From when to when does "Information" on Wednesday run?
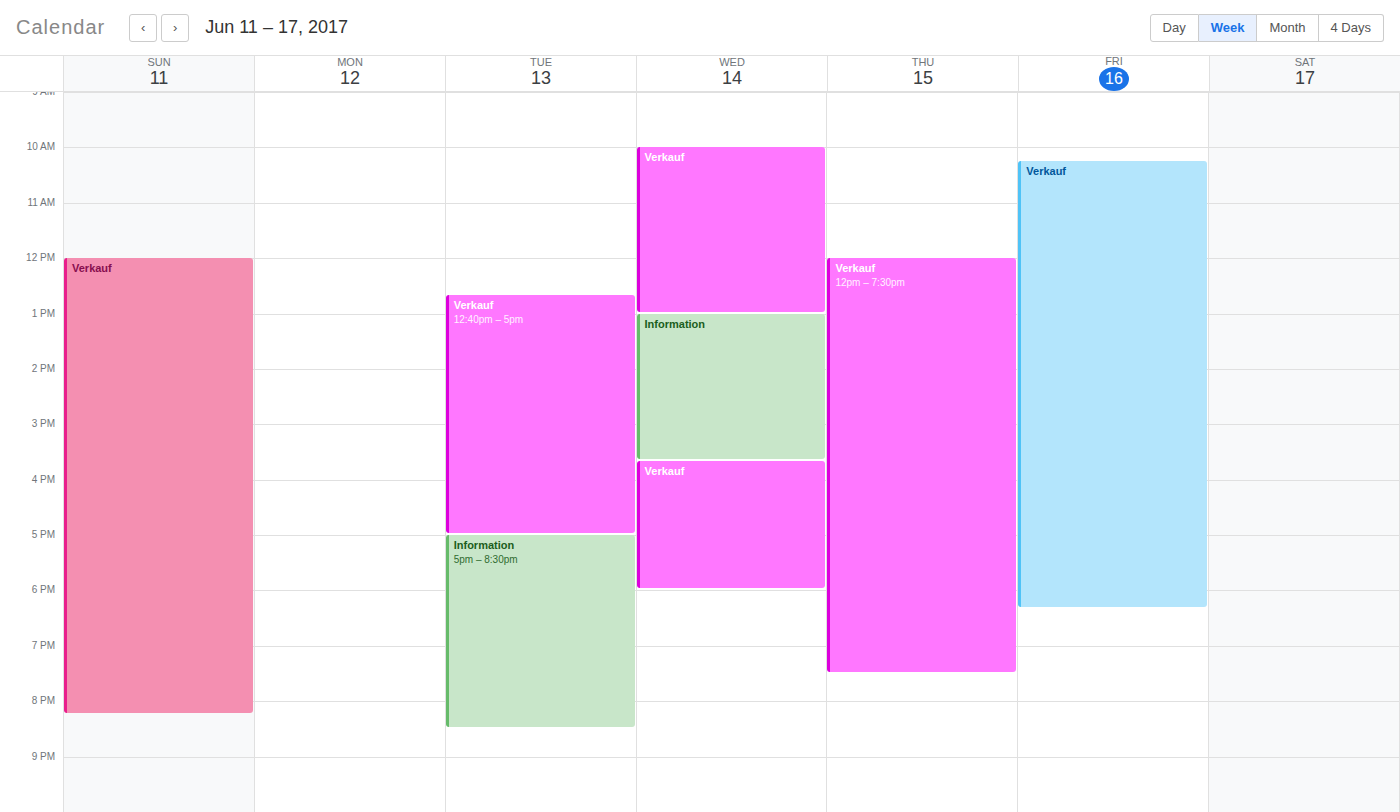
1:00 PM to 3:40 PM